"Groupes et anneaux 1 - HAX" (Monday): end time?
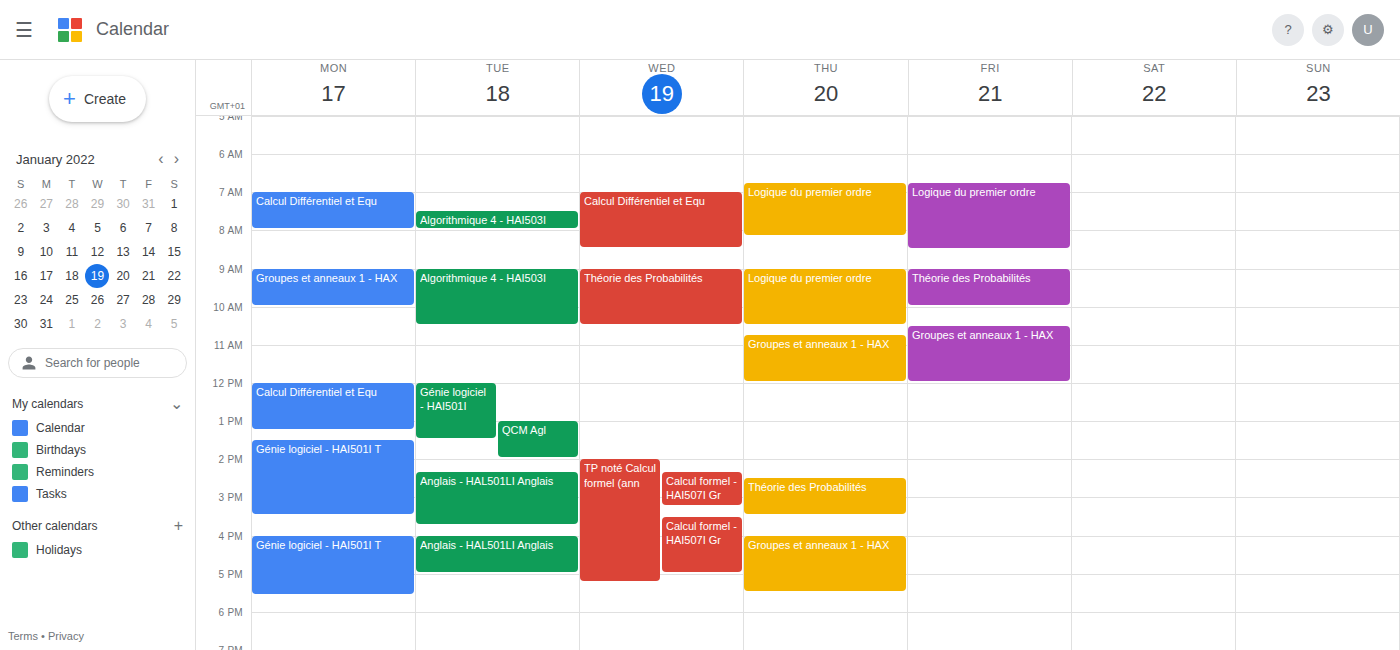
10:00 AM